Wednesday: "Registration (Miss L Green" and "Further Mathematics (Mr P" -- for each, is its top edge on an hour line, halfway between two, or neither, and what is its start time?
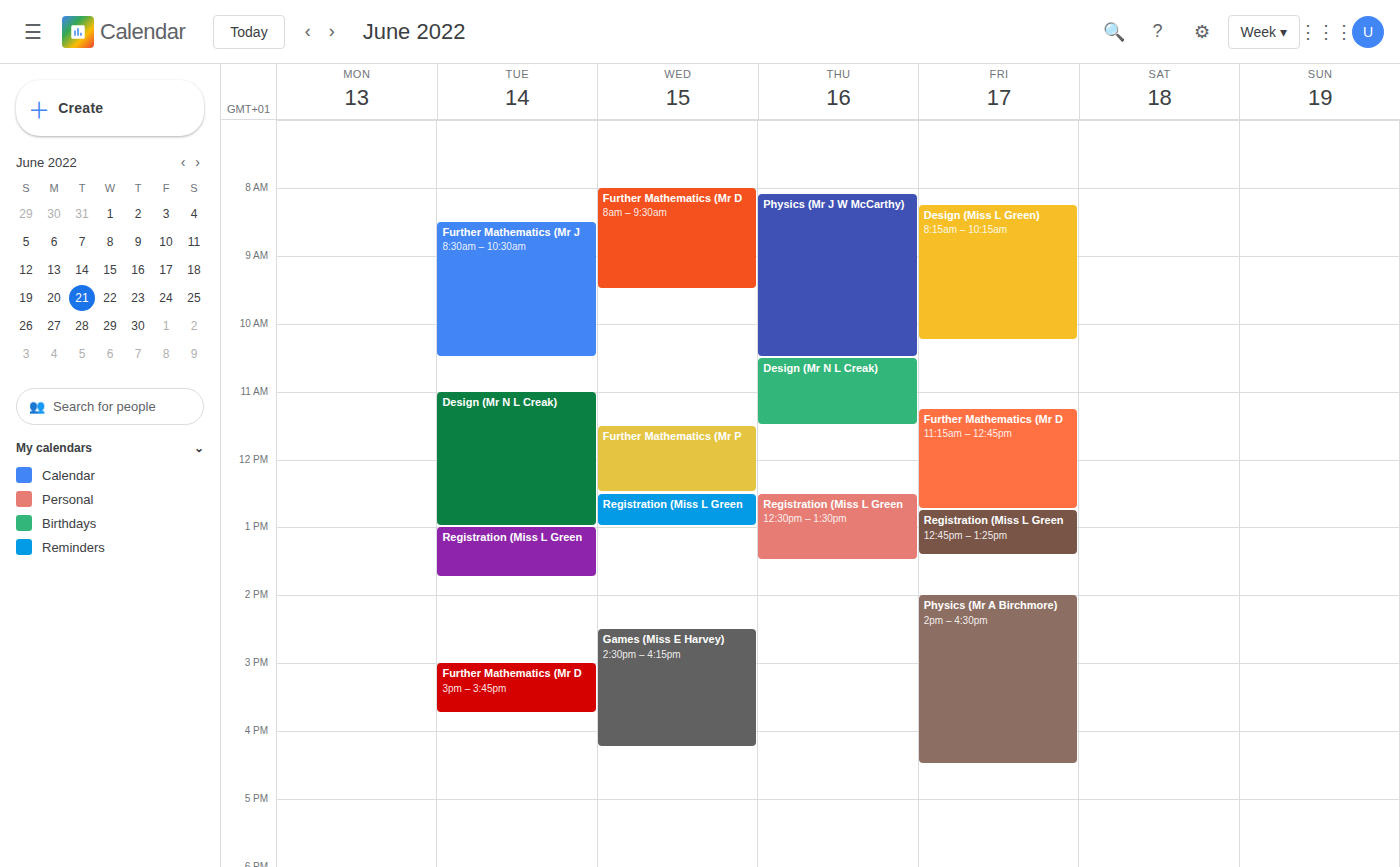
"Registration (Miss L Green": 12:30 PM, halfway between the 12 PM and 1 PM lines. "Further Mathematics (Mr P": 11:30 AM, halfway between the 11 AM and 12 PM lines.